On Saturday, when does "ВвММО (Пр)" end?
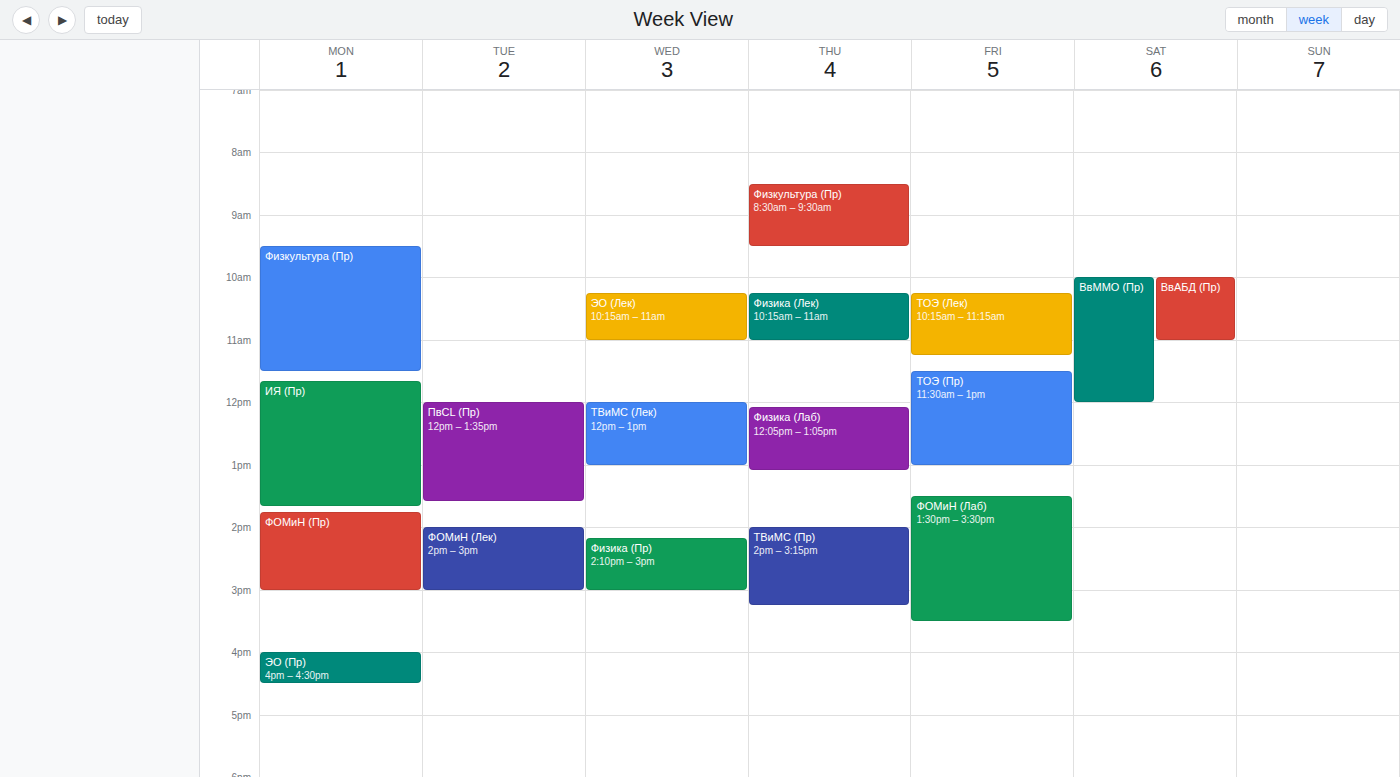
12:00 PM